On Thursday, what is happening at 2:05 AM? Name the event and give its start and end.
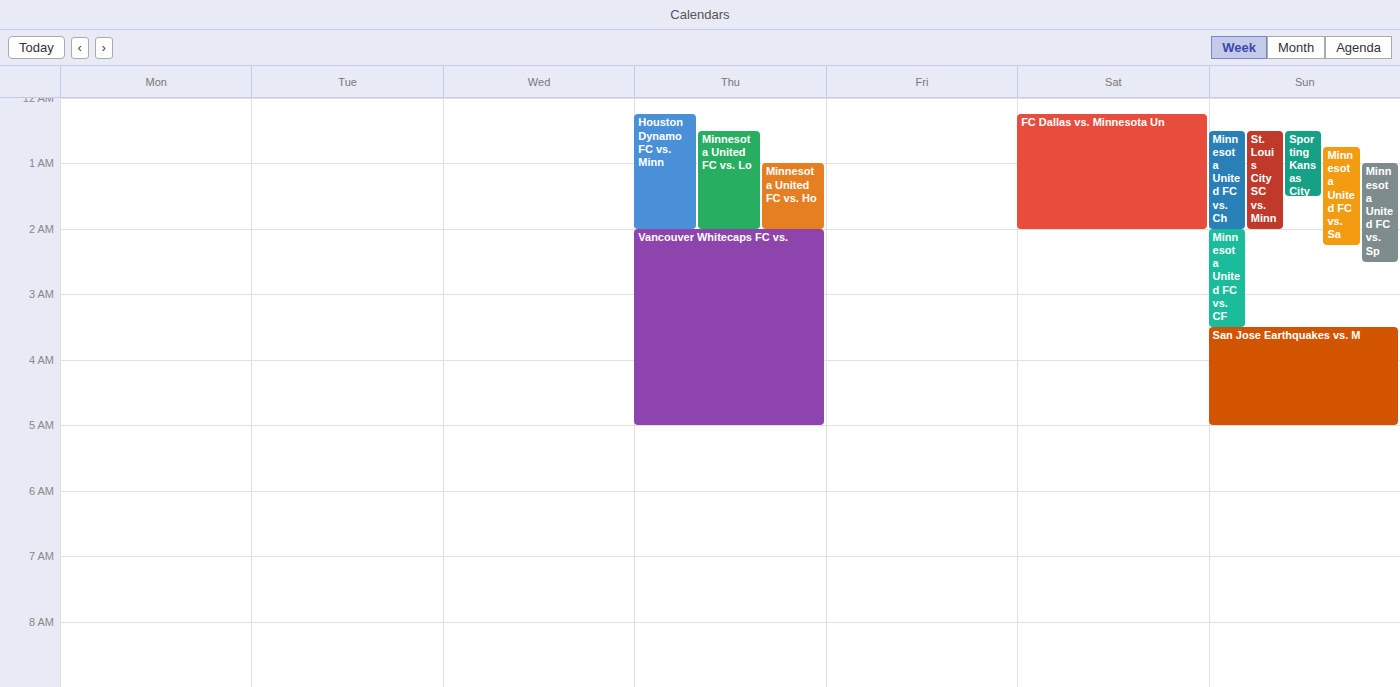
"Vancouver Whitecaps FC vs.", 2:00 AM to 5:00 AM